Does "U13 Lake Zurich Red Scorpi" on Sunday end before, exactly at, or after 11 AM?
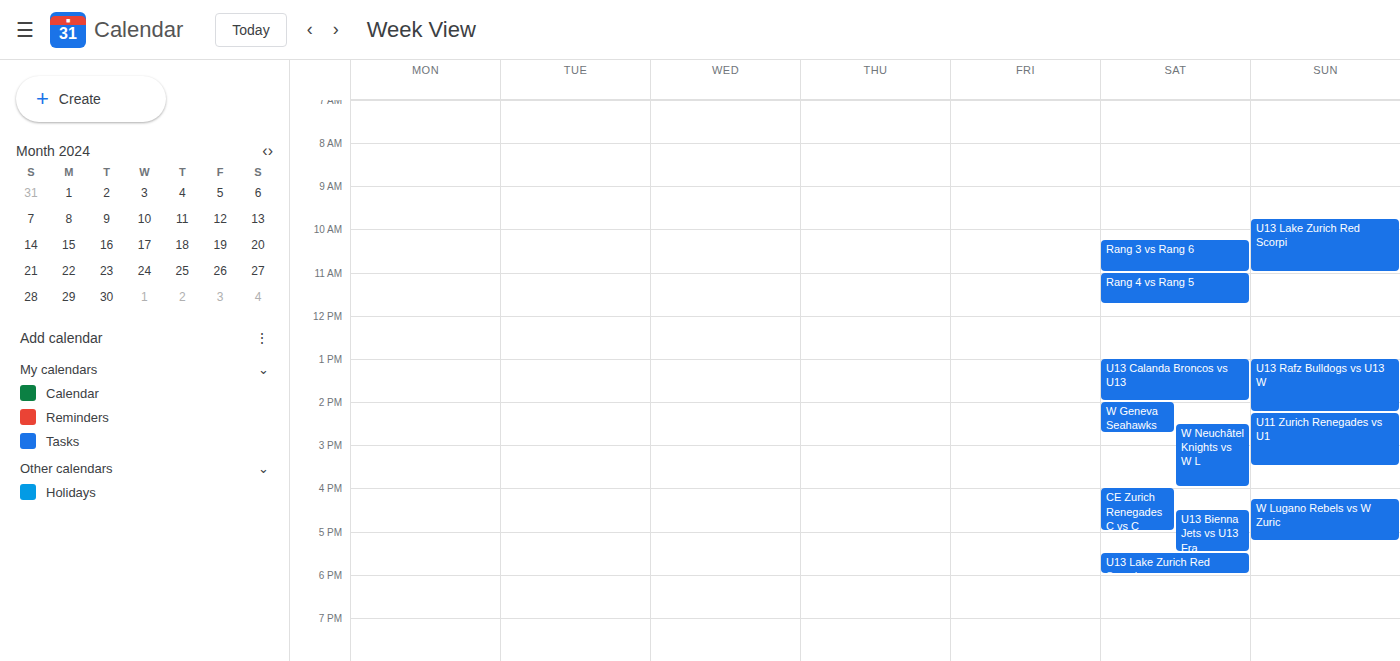
11:00 AM -- exactly at 11 AM, on the 11 AM line.